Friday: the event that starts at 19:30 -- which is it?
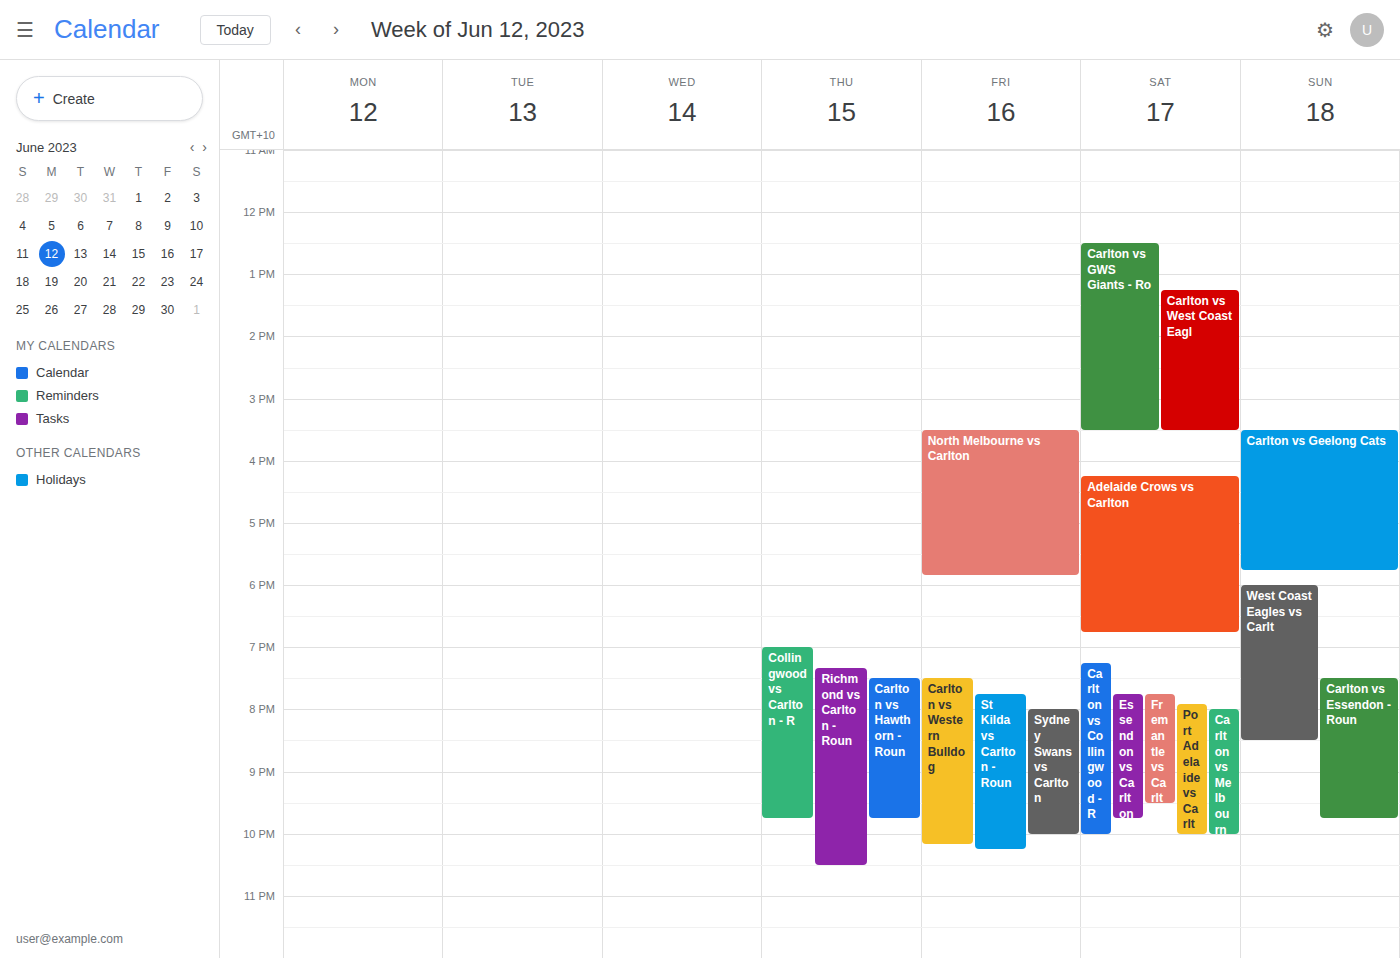
"Carlton vs Western Bulldog"